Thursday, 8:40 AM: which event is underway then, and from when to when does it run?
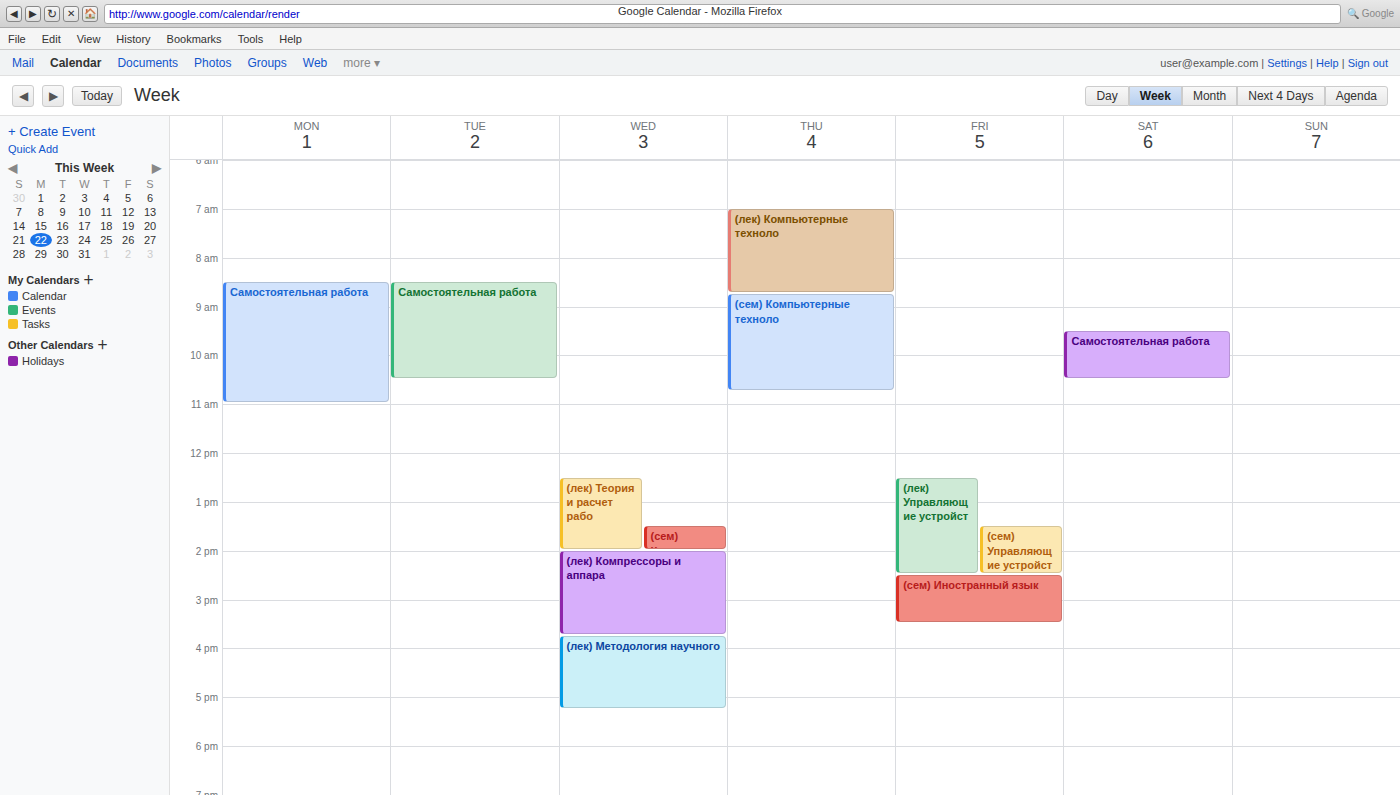
"(лек) Компьютерные техноло", 7:00 AM to 8:45 AM